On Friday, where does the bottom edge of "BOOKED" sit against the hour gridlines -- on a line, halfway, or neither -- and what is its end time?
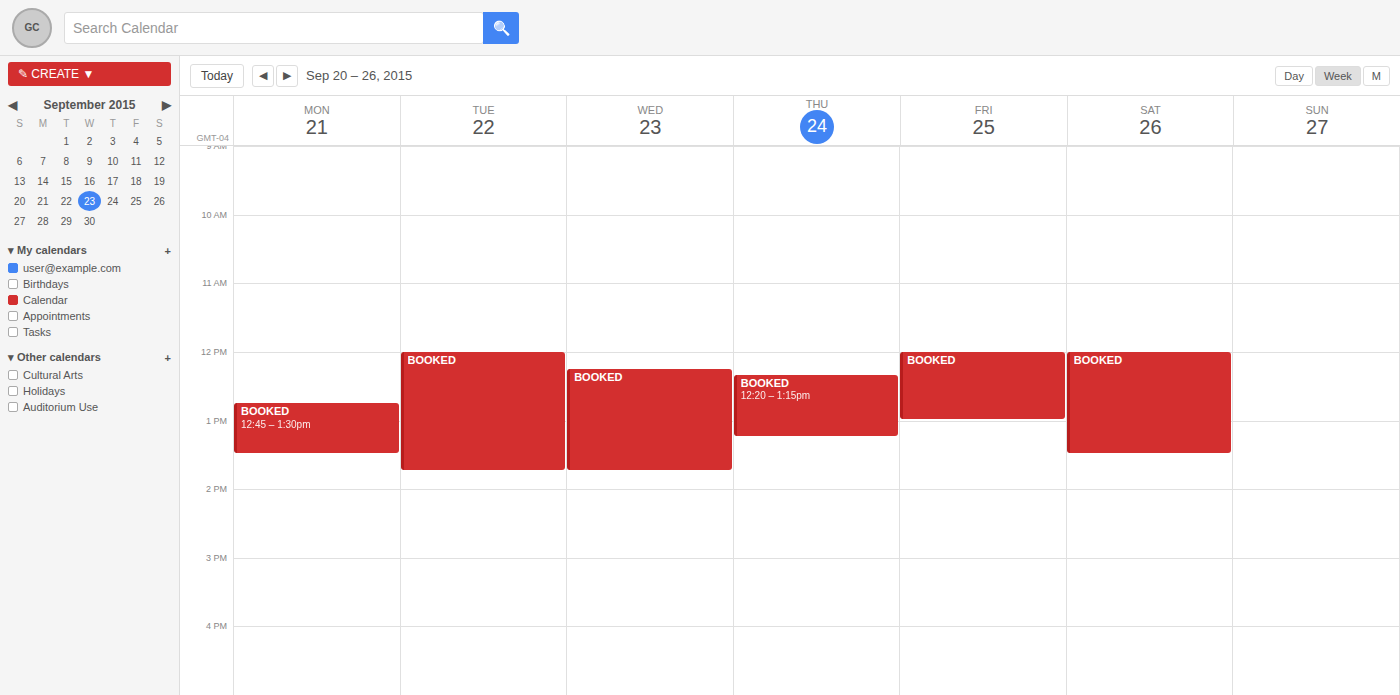
13:00 -- exactly on the 13:00 line.